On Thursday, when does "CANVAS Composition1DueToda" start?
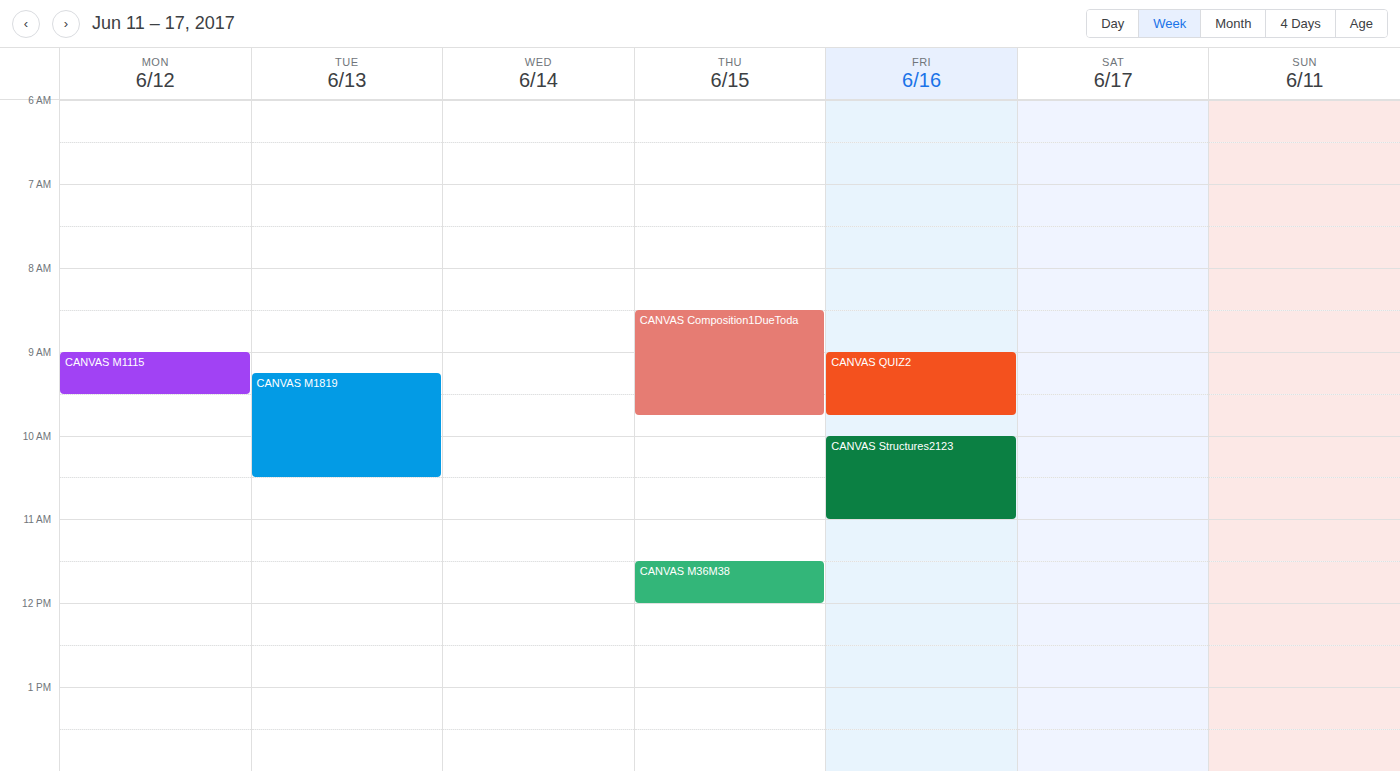
08:30